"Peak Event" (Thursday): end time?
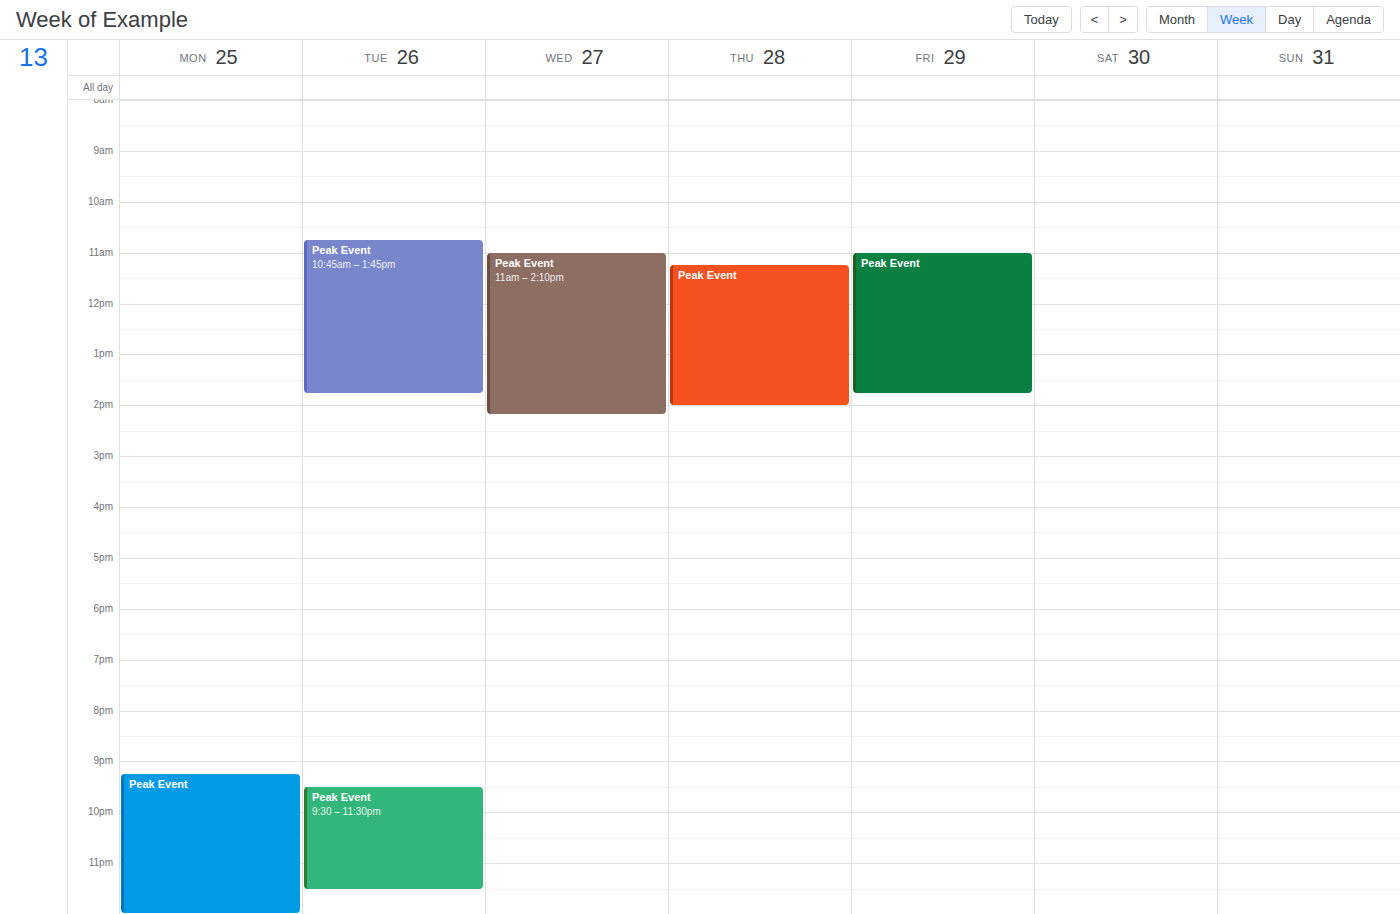
2:00 PM